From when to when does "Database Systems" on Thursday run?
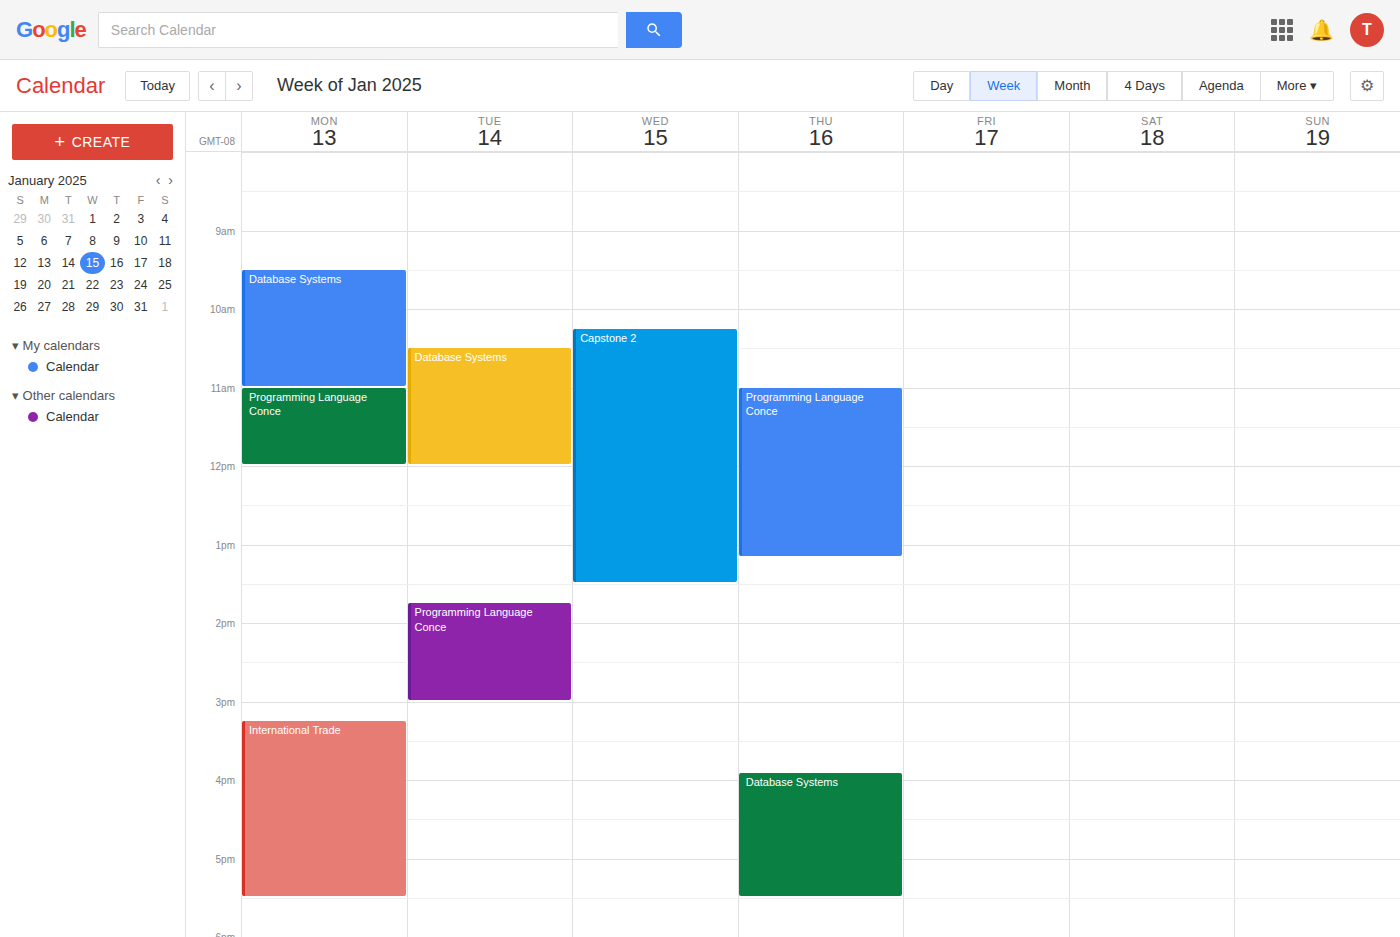
3:55 PM to 5:30 PM